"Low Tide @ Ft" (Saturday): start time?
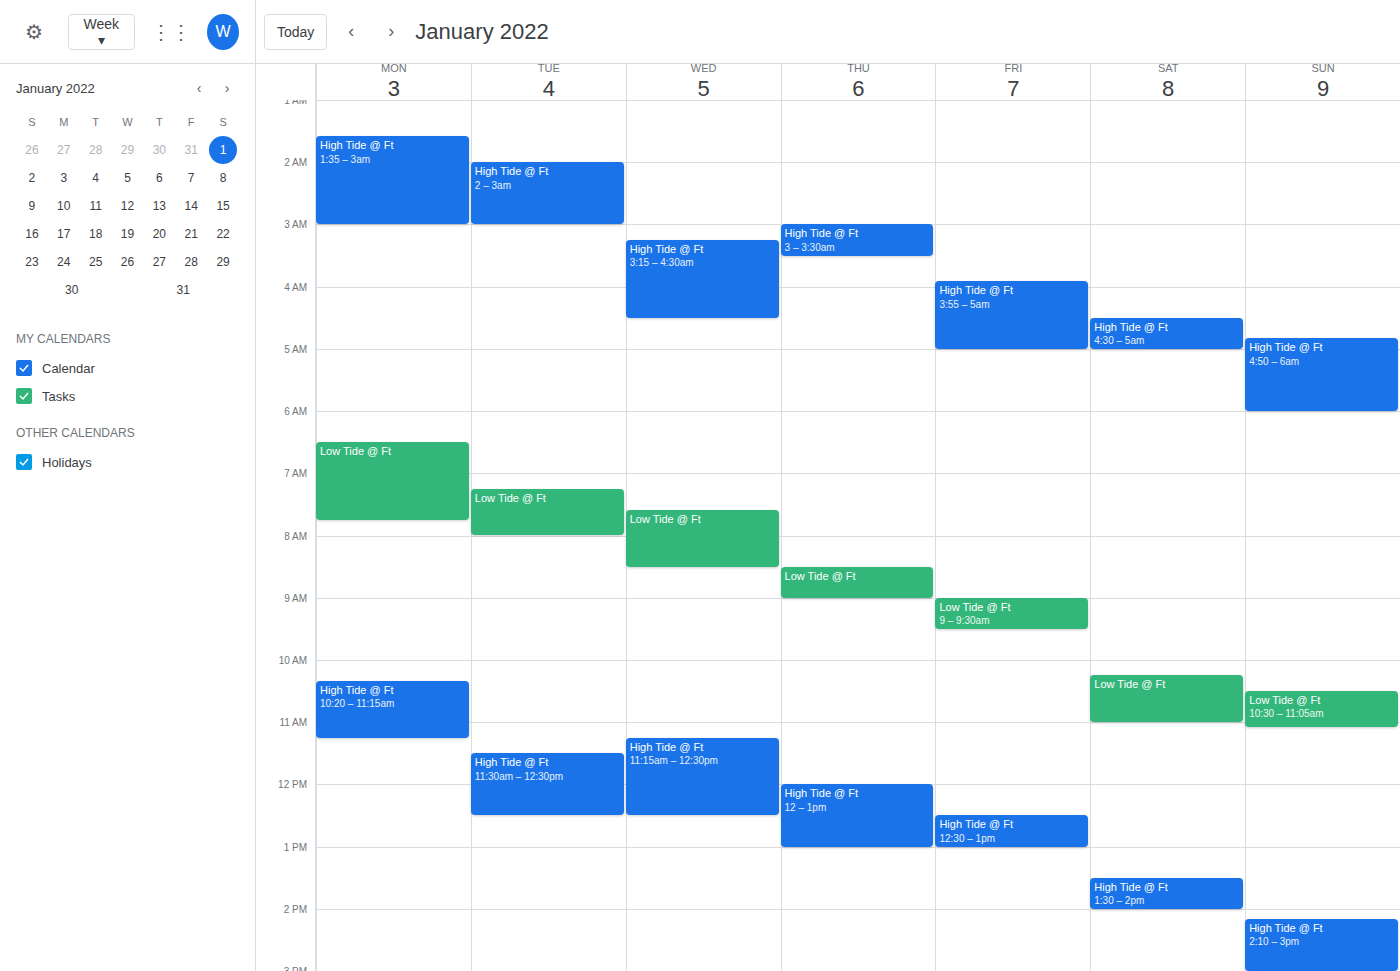
10:15 AM